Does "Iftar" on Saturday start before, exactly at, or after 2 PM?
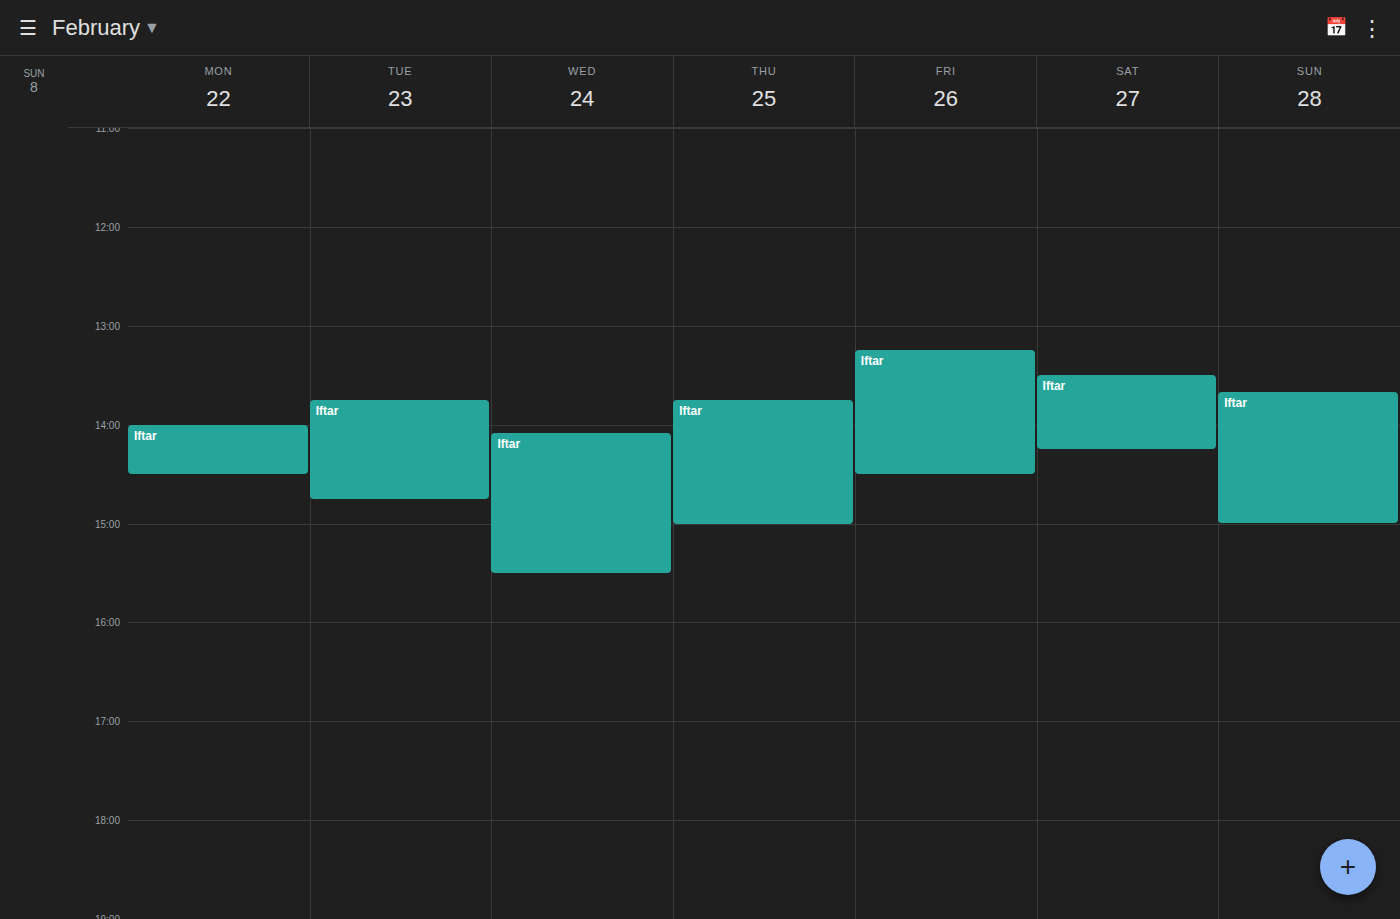
1:30 PM -- before 2 PM, 30 minutes above the 2 PM line.